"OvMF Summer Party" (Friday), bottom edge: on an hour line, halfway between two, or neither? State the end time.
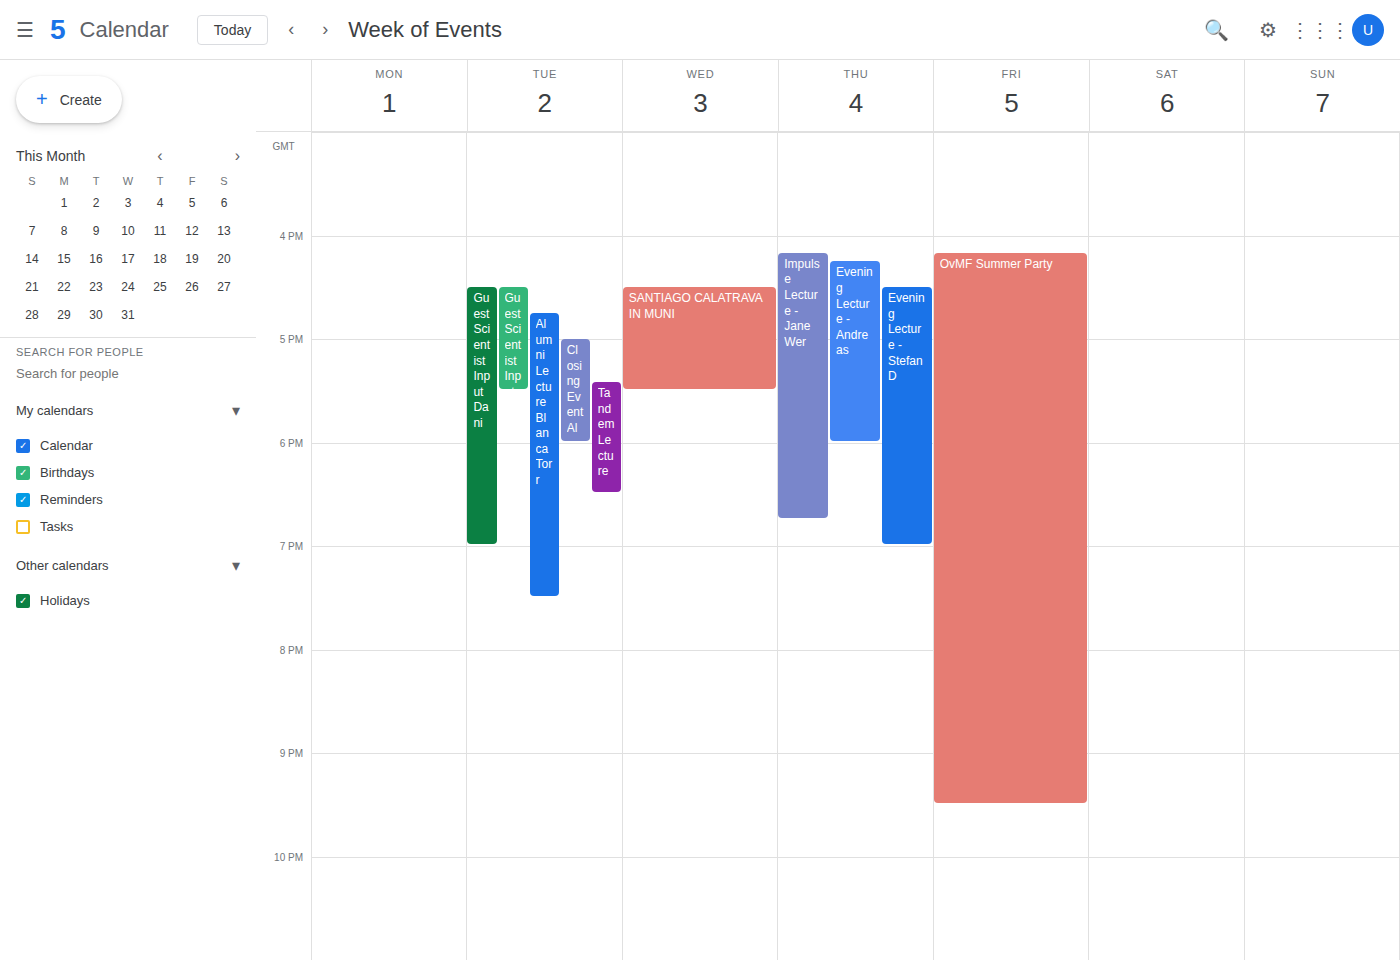
21:30 -- halfway between the 21:00 and 22:00 lines.